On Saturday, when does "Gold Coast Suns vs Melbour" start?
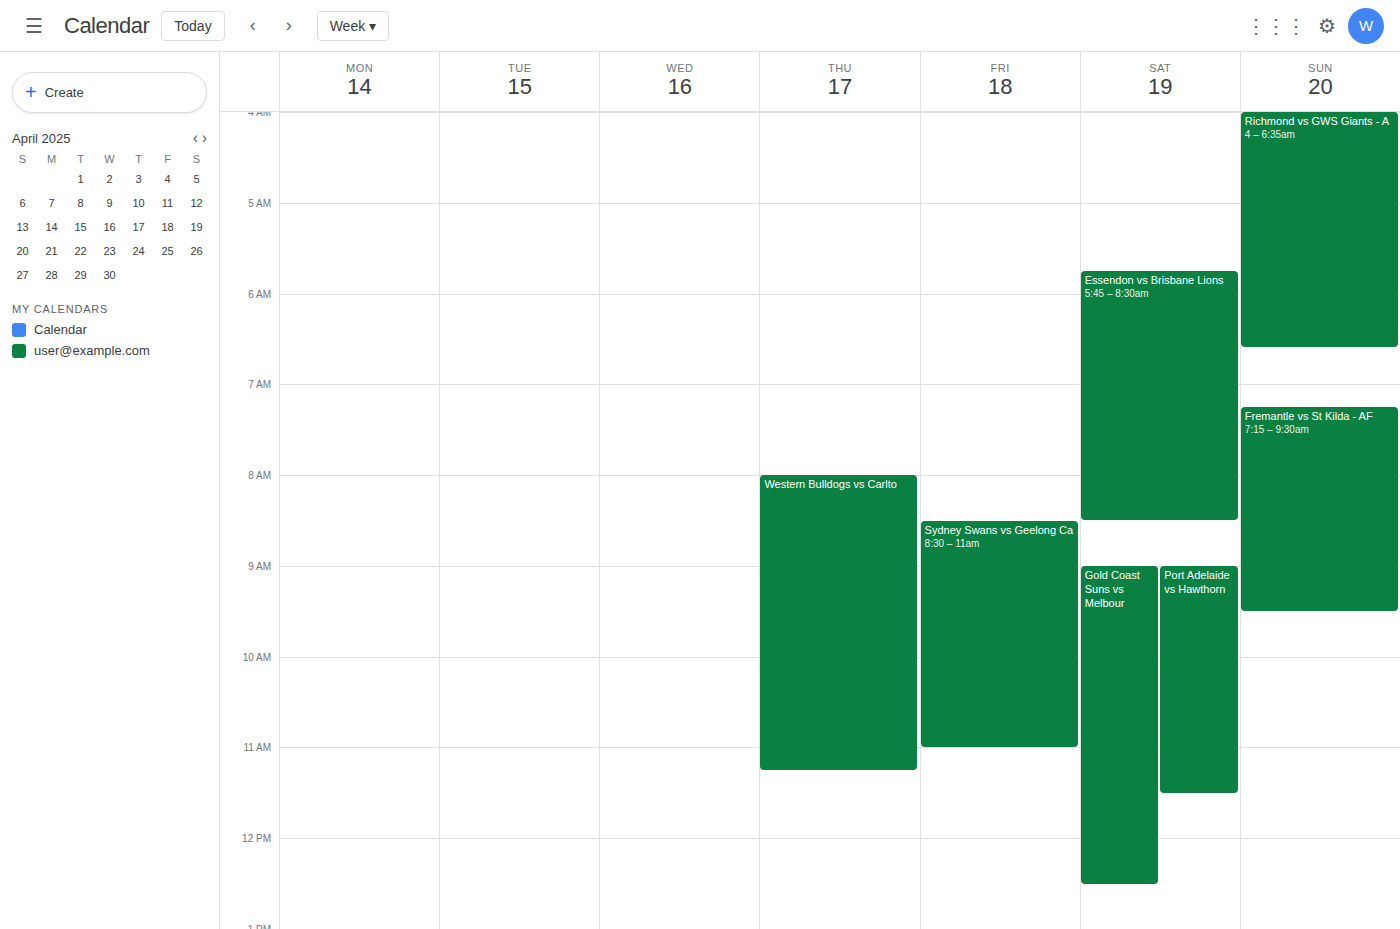
09:00